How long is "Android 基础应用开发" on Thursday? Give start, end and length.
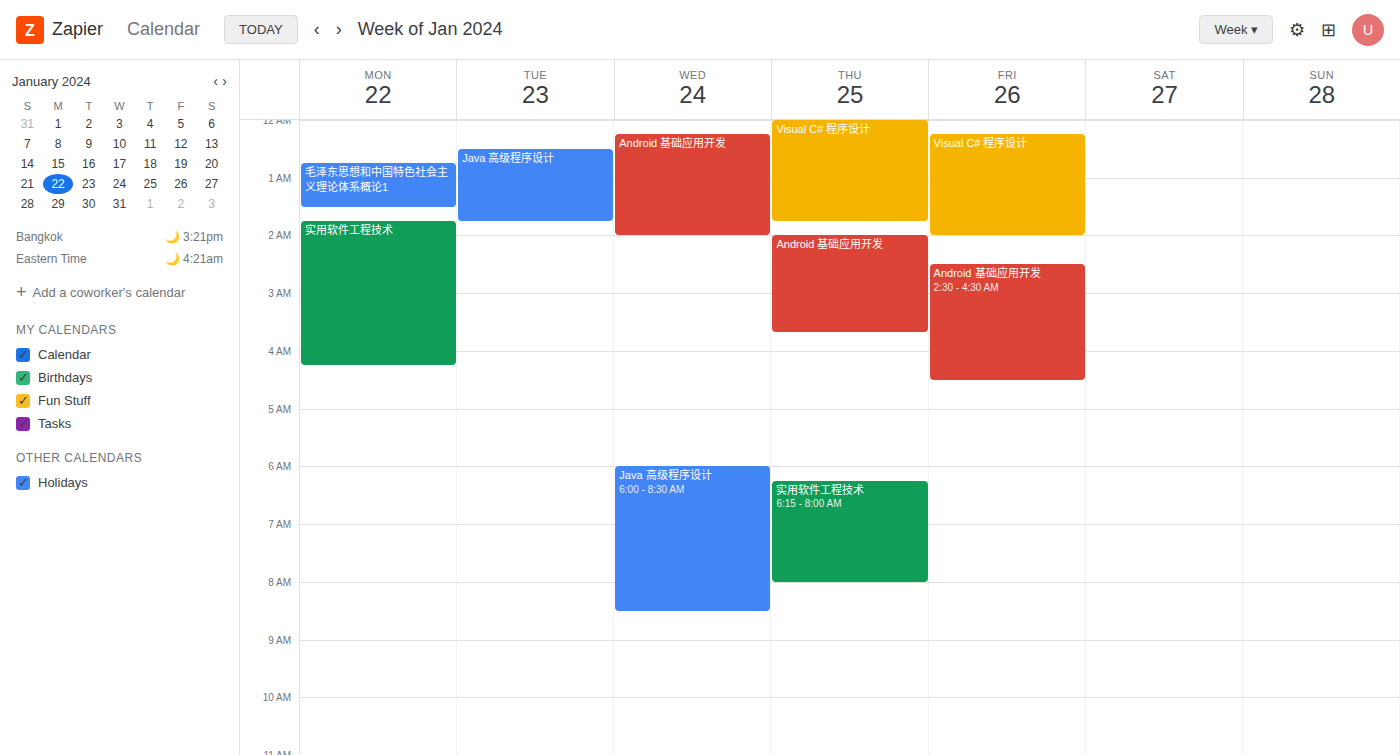
2:00 AM to 3:40 AM, 1 hour 40 minutes